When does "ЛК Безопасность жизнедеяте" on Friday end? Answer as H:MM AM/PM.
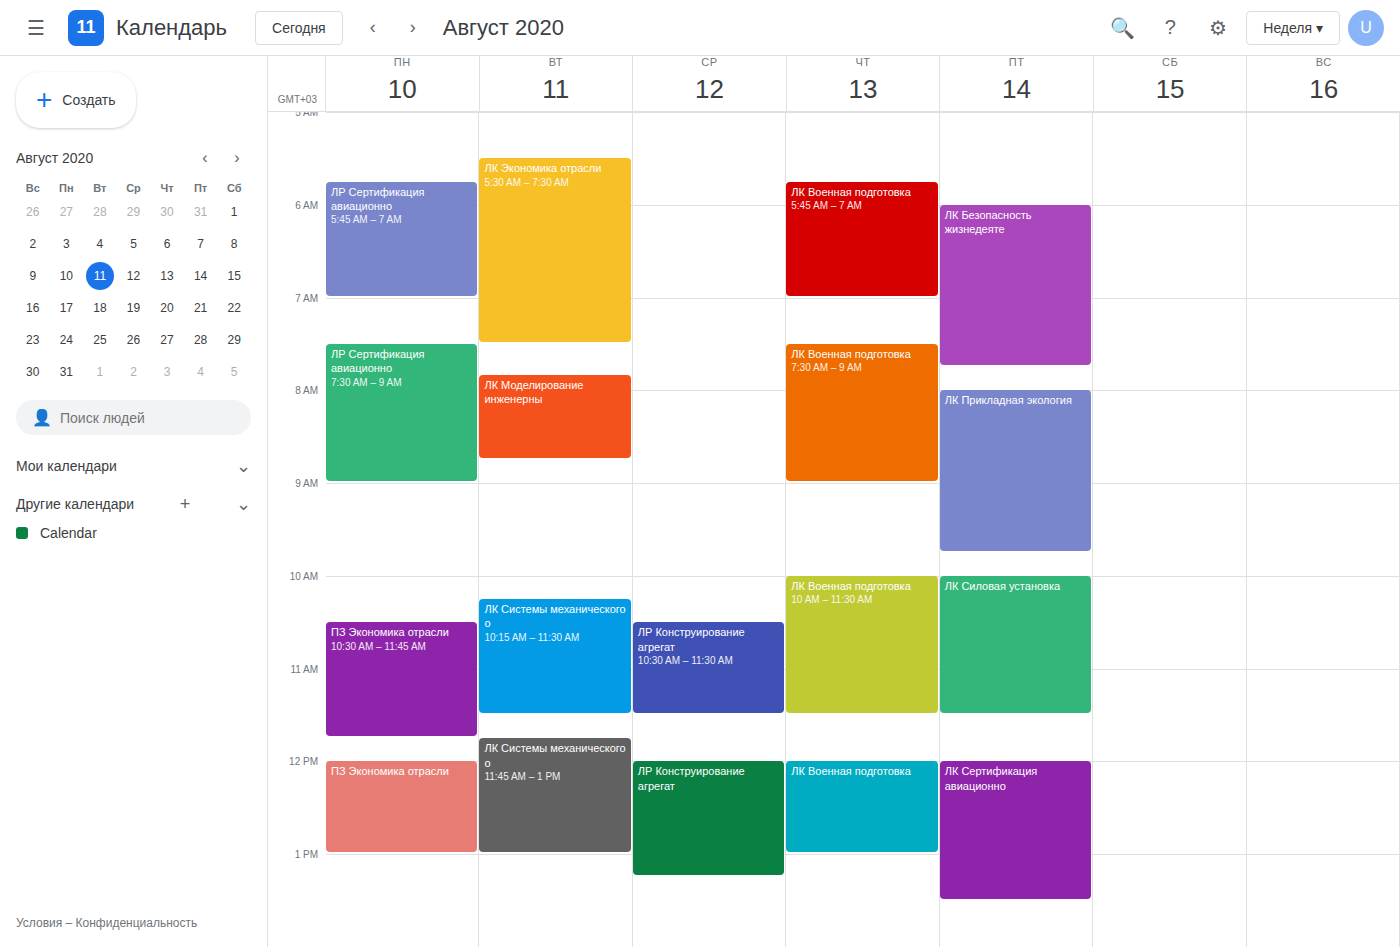
7:45 AM